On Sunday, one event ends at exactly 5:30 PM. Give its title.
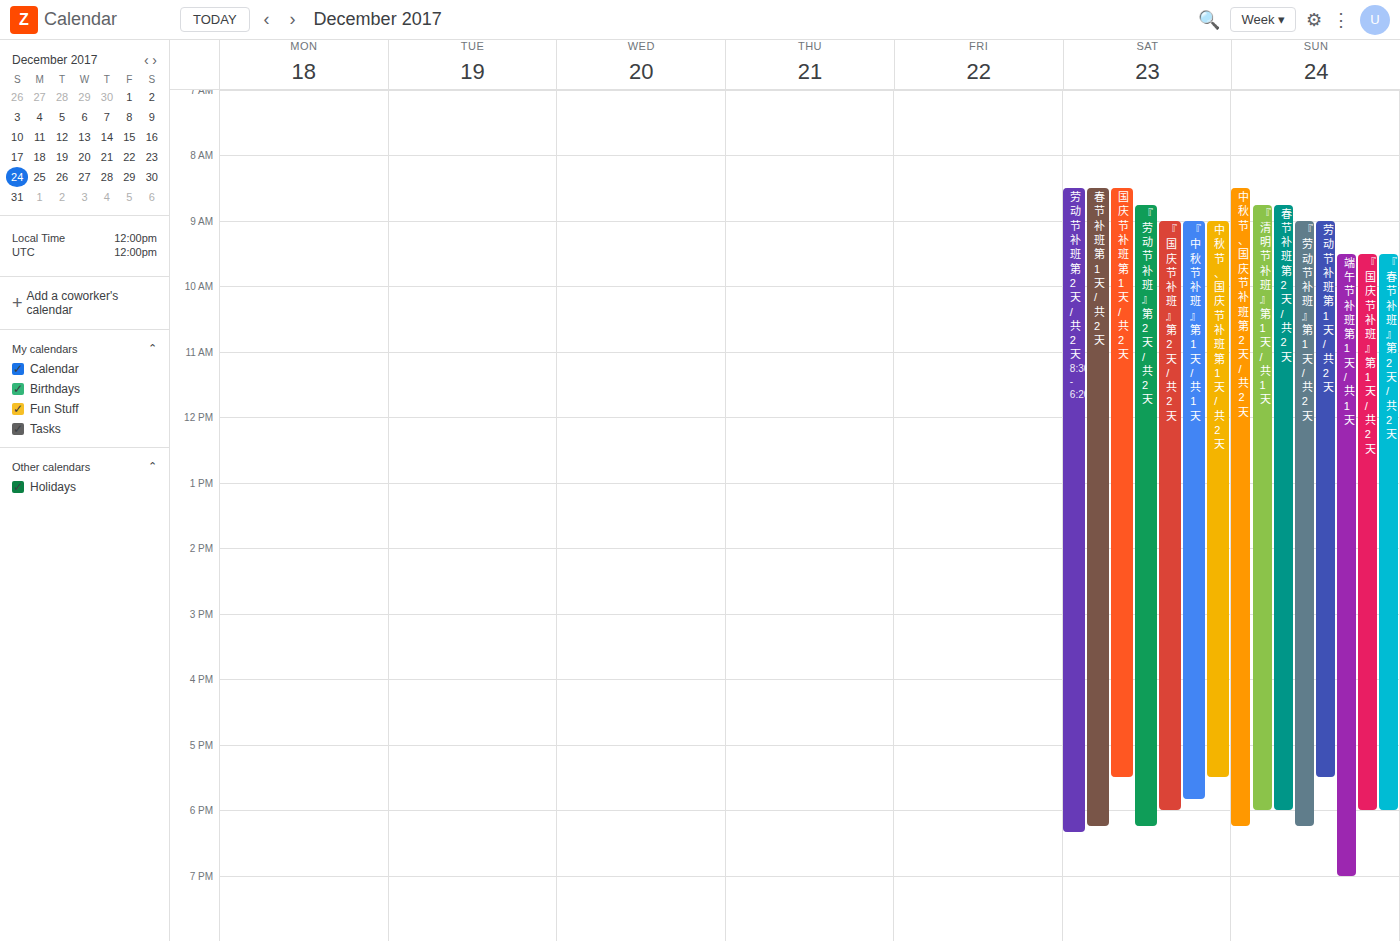
"劳动节 补班 第1天/共2天"